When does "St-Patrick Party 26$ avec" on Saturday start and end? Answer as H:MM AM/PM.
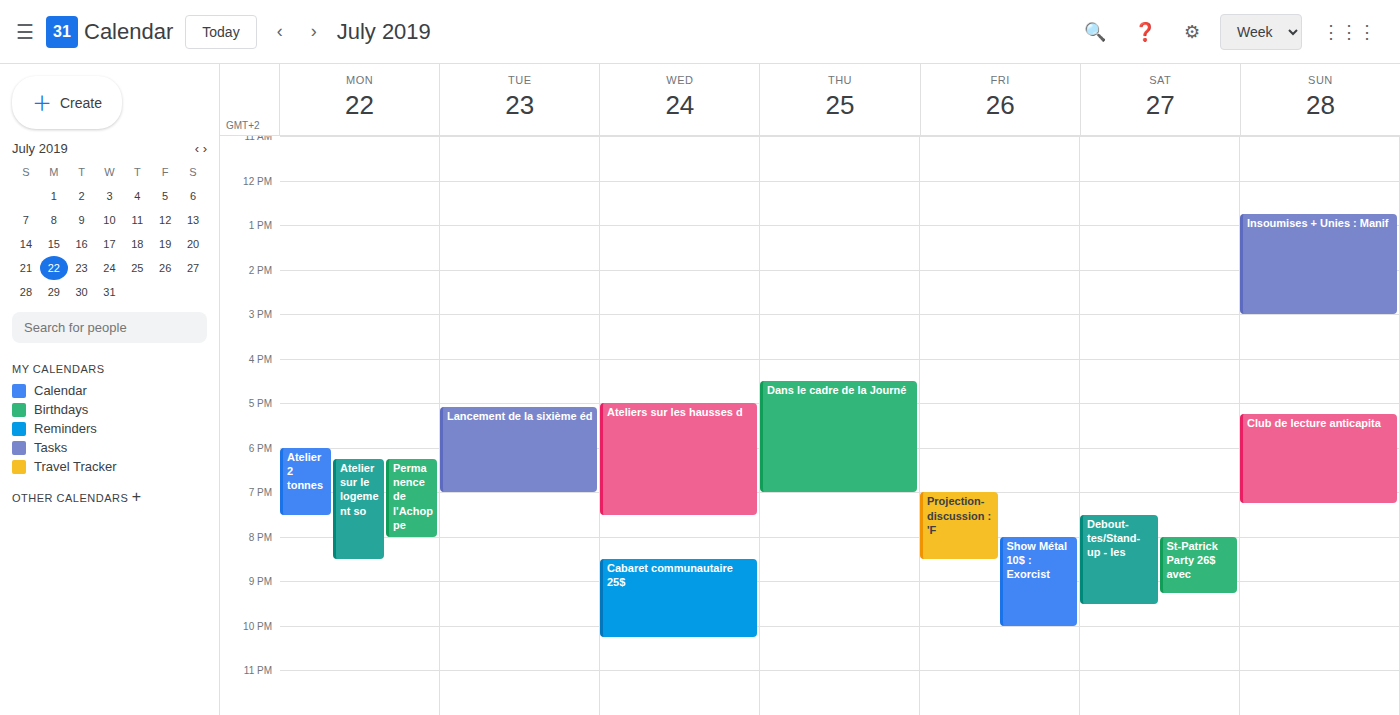
8:00 PM to 9:15 PM